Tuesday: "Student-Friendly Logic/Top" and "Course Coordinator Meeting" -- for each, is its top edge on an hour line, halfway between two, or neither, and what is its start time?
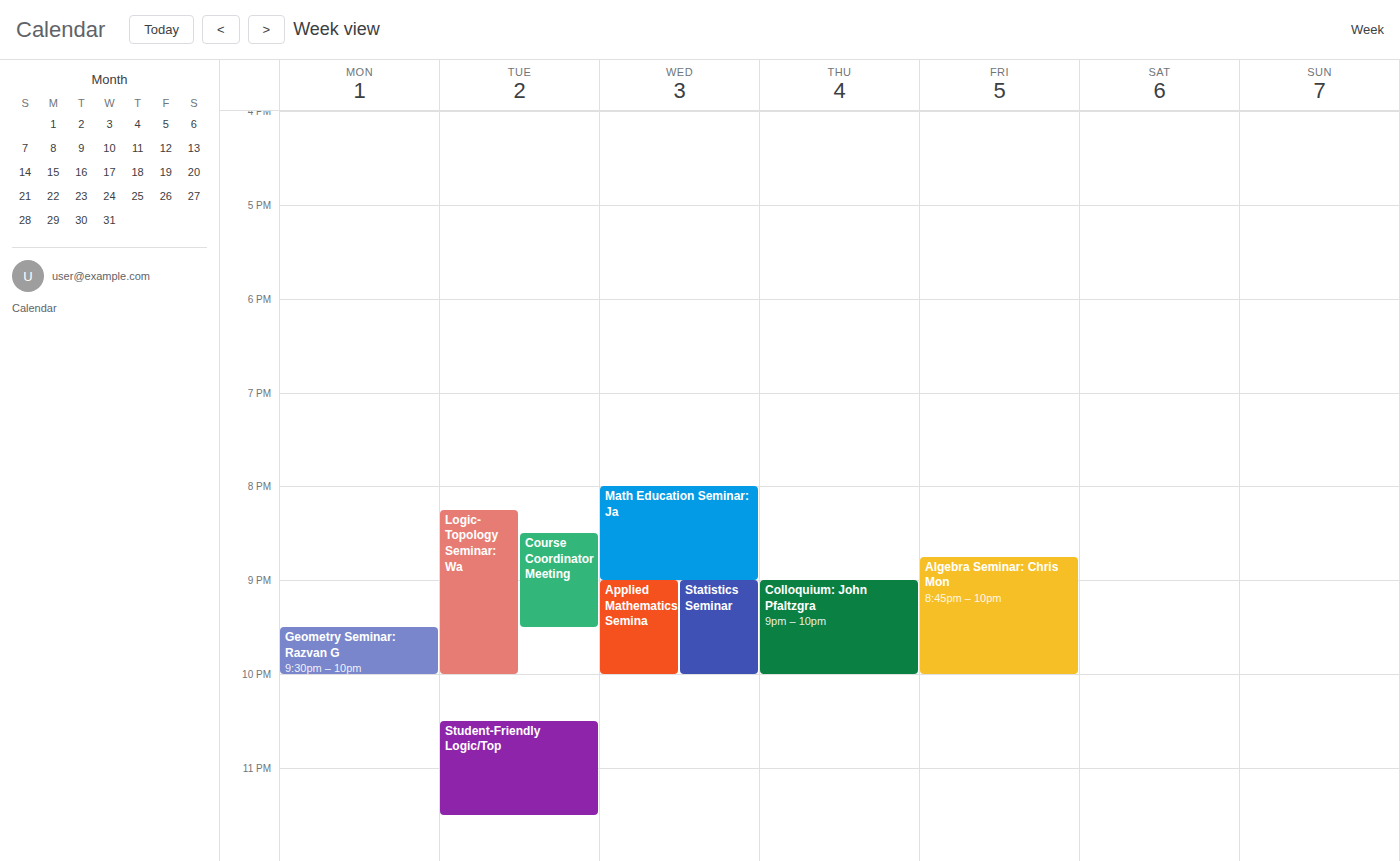
"Student-Friendly Logic/Top": 10:30 PM, halfway between the 10 PM and 11 PM lines. "Course Coordinator Meeting": 8:30 PM, halfway between the 8 PM and 9 PM lines.